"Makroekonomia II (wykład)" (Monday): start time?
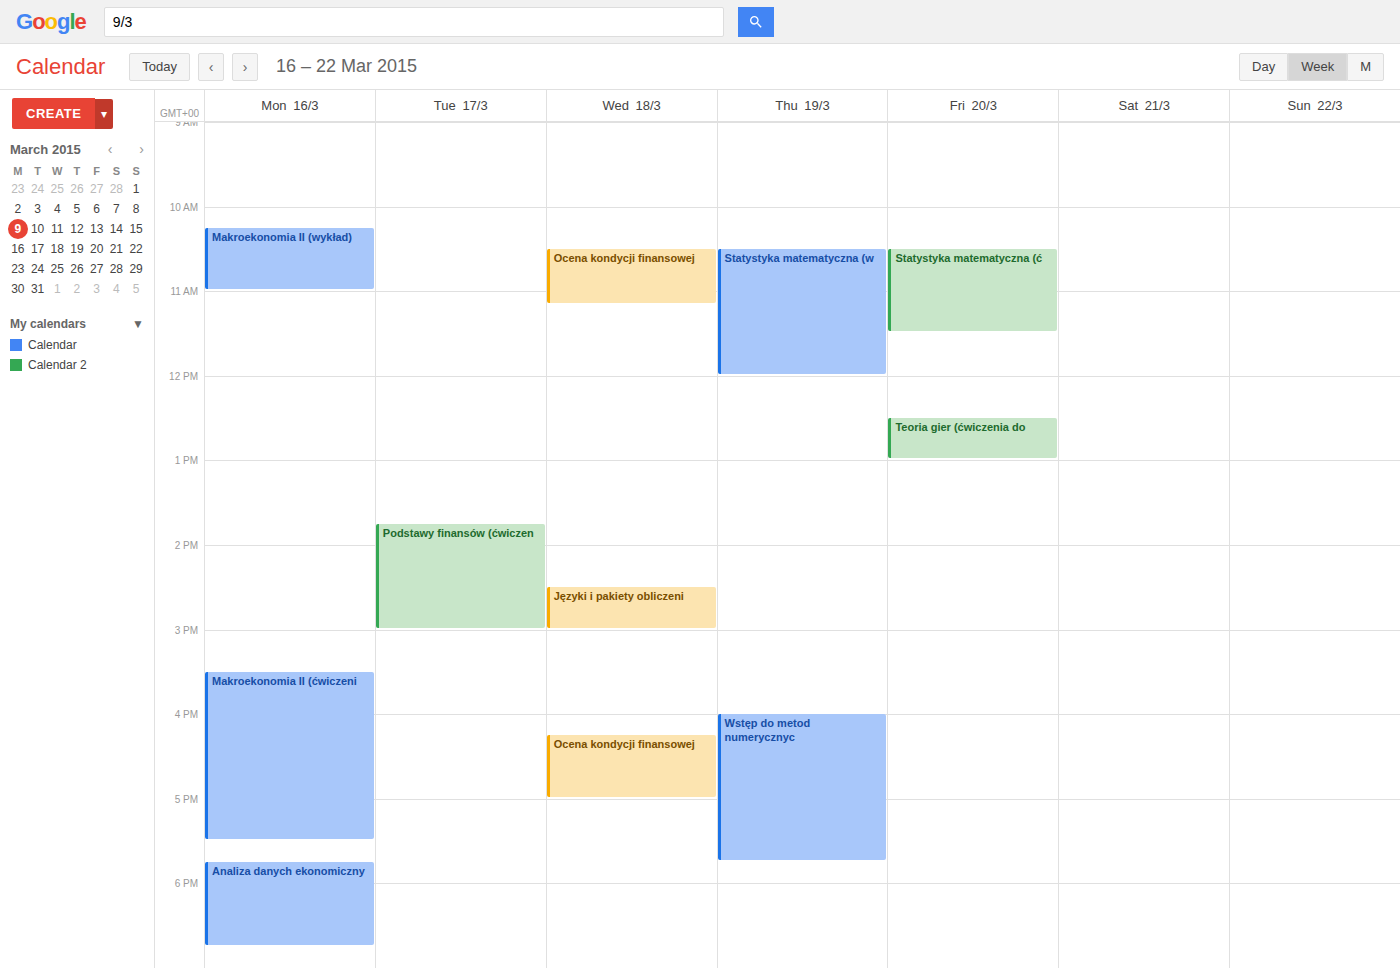
10:15 AM